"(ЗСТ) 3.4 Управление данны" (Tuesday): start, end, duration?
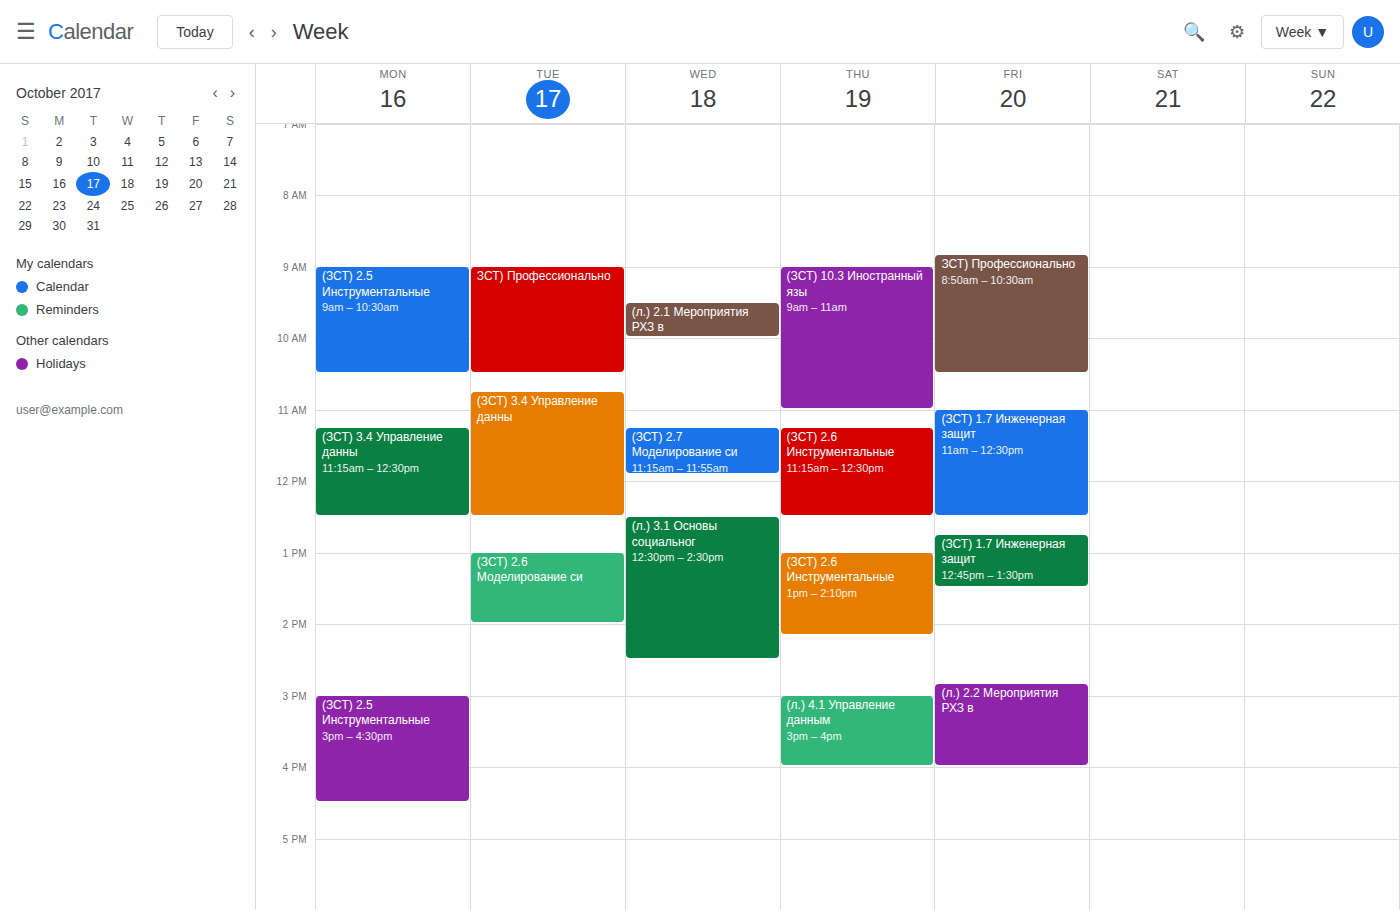
10:45 to 12:30, 1 hour 45 minutes